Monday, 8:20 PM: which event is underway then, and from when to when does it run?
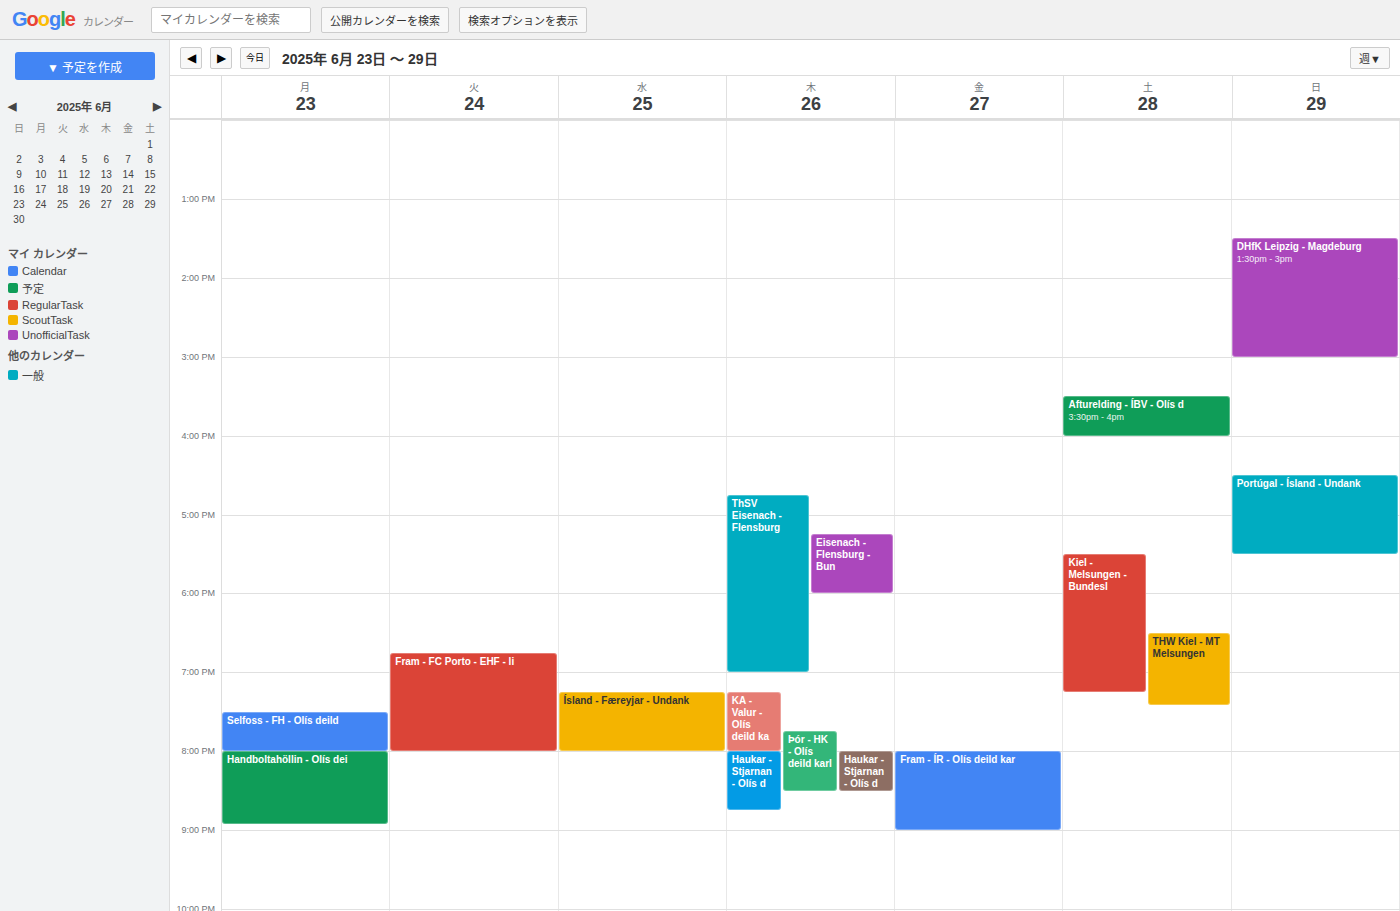
"Handboltahöllin - Olís dei", 8:00 PM to 8:55 PM